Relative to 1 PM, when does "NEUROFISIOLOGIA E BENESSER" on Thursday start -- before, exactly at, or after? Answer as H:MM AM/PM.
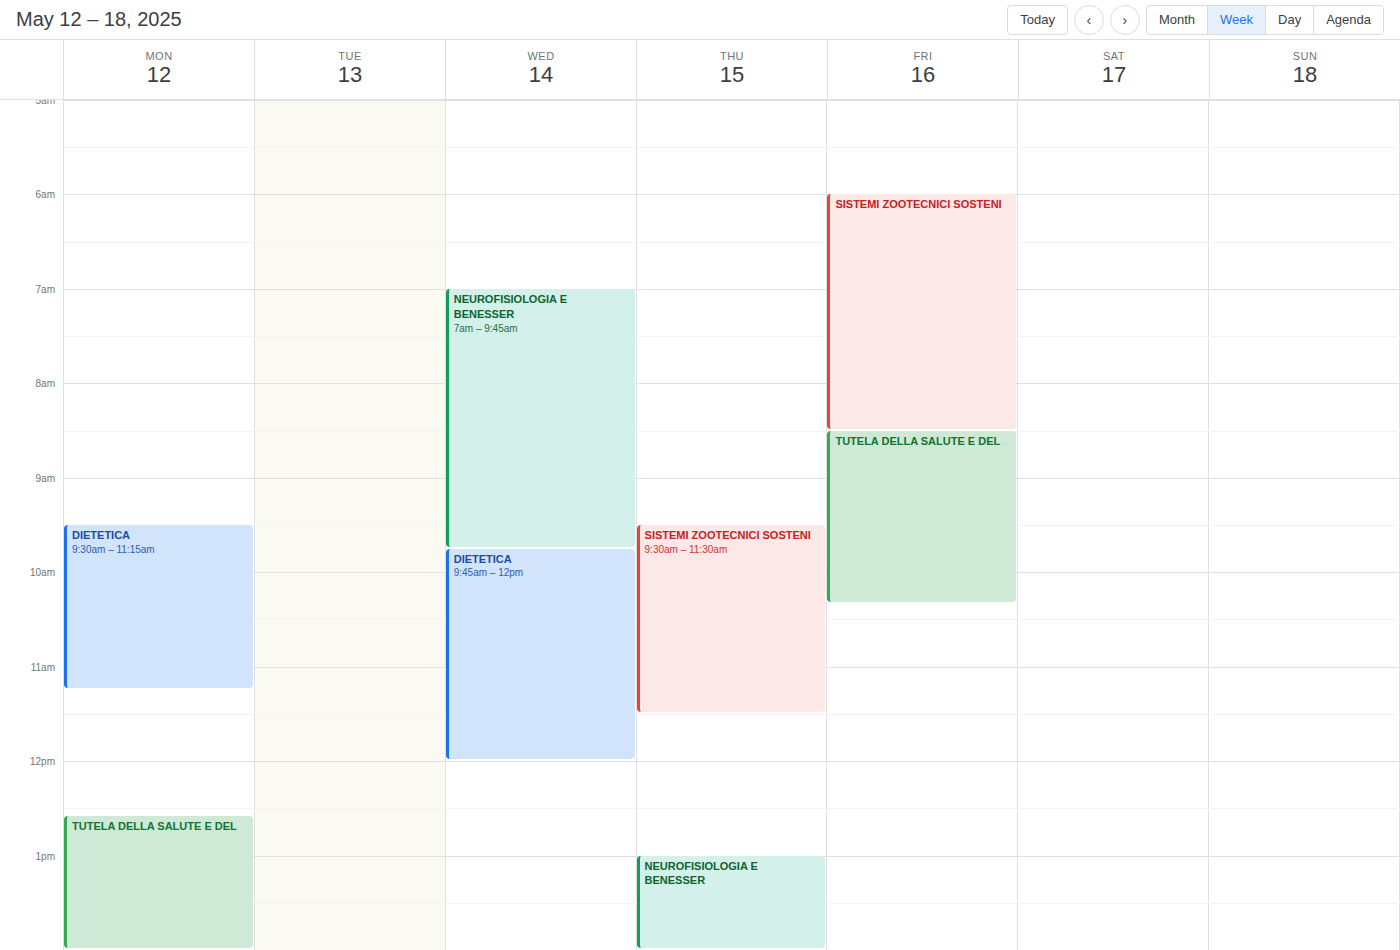
1:00 PM -- exactly at 1 PM, on the 1 PM line.